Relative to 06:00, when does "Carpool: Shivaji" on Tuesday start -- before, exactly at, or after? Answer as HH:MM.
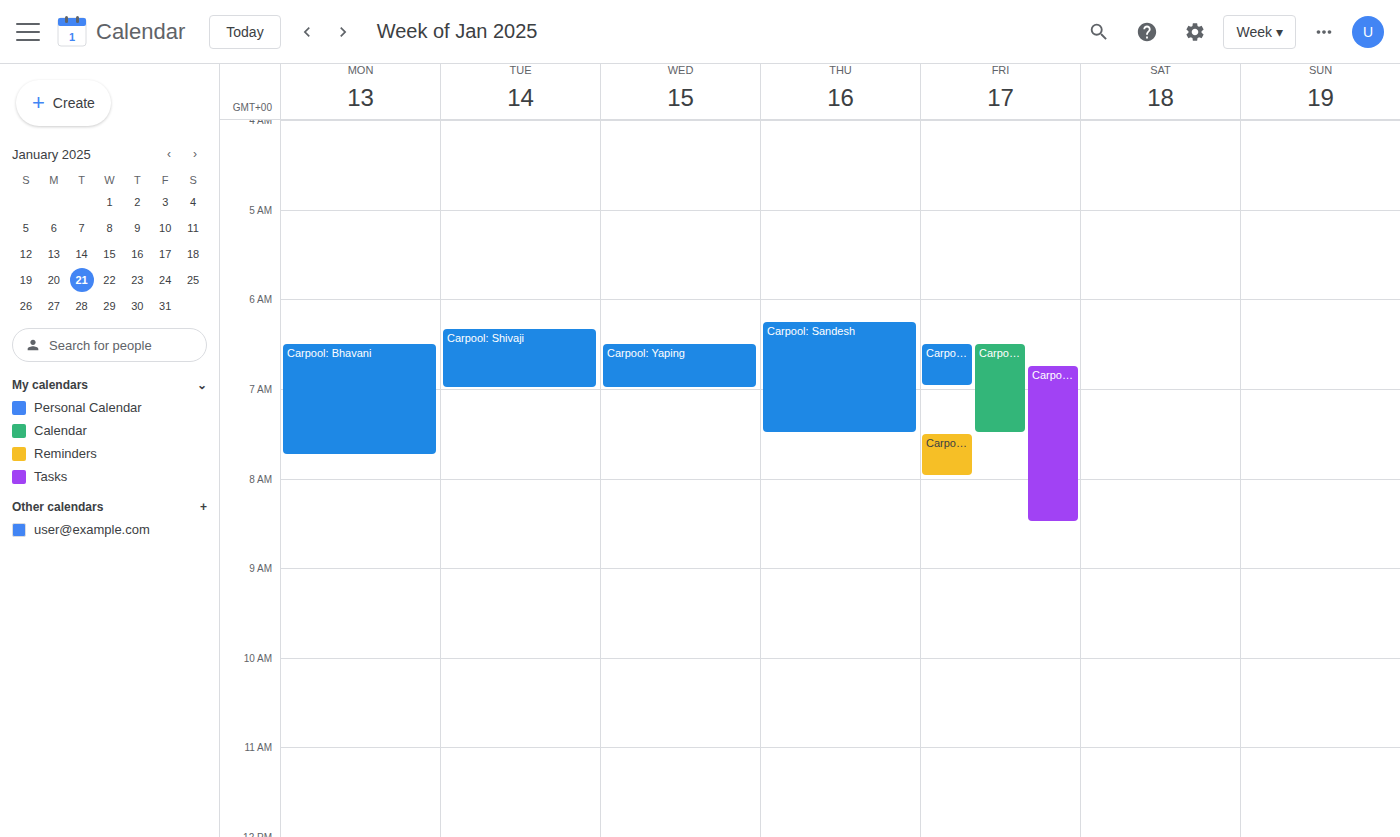
06:20 -- after 06:00, 20 minutes below the 06:00 line.